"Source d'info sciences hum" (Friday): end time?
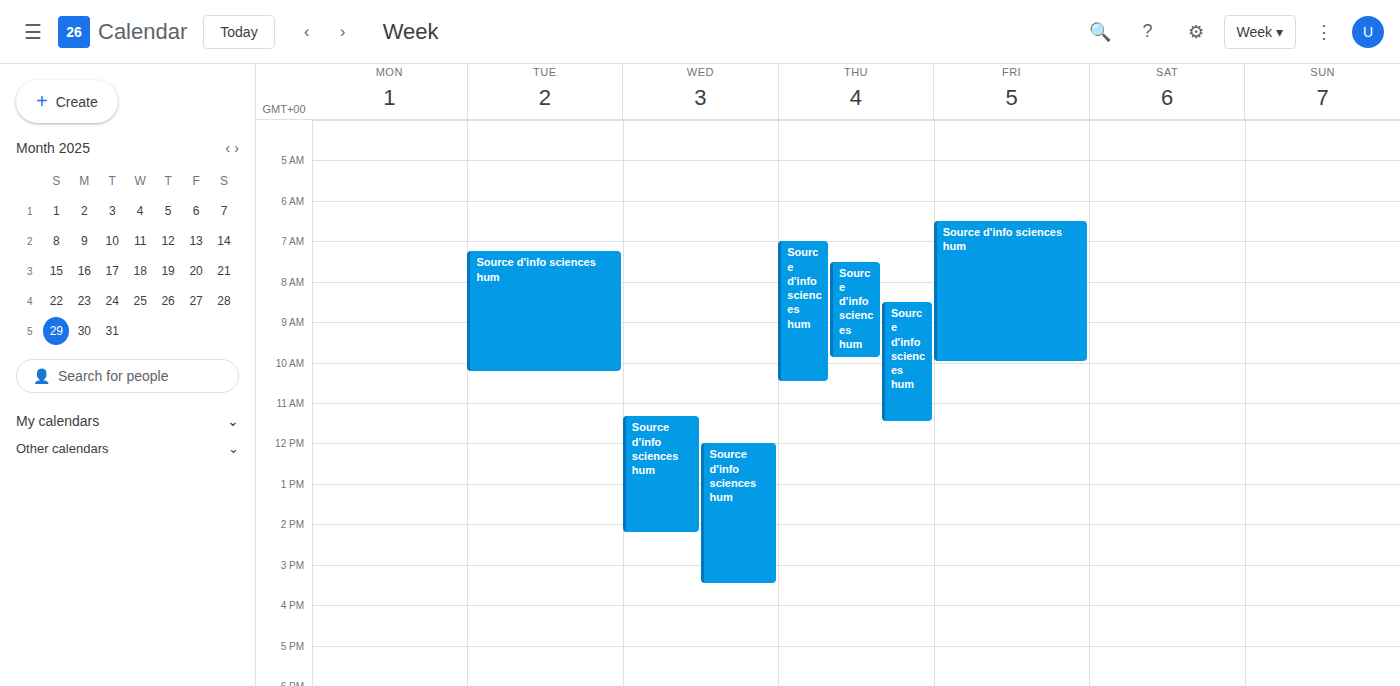
10:00 AM